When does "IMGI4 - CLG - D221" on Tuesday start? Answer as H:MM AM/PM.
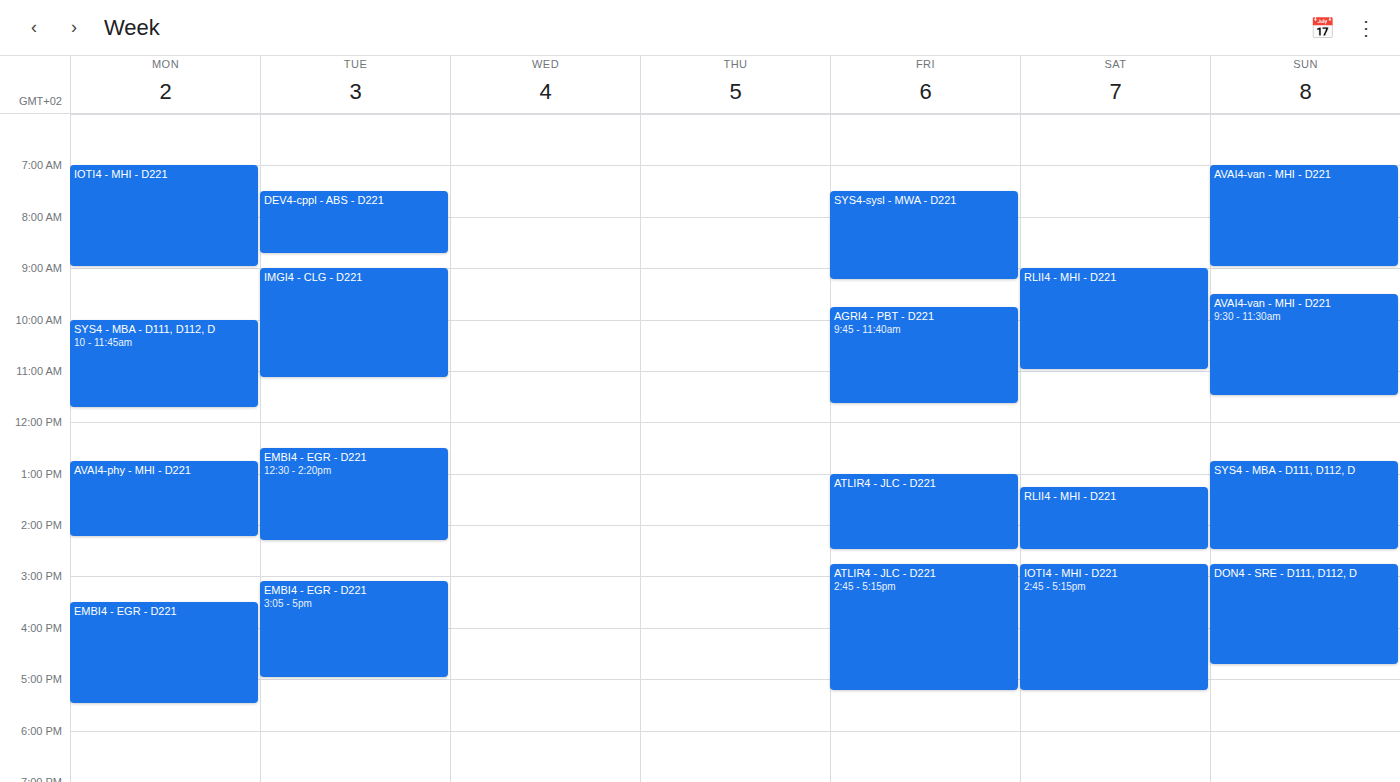
9:00 AM